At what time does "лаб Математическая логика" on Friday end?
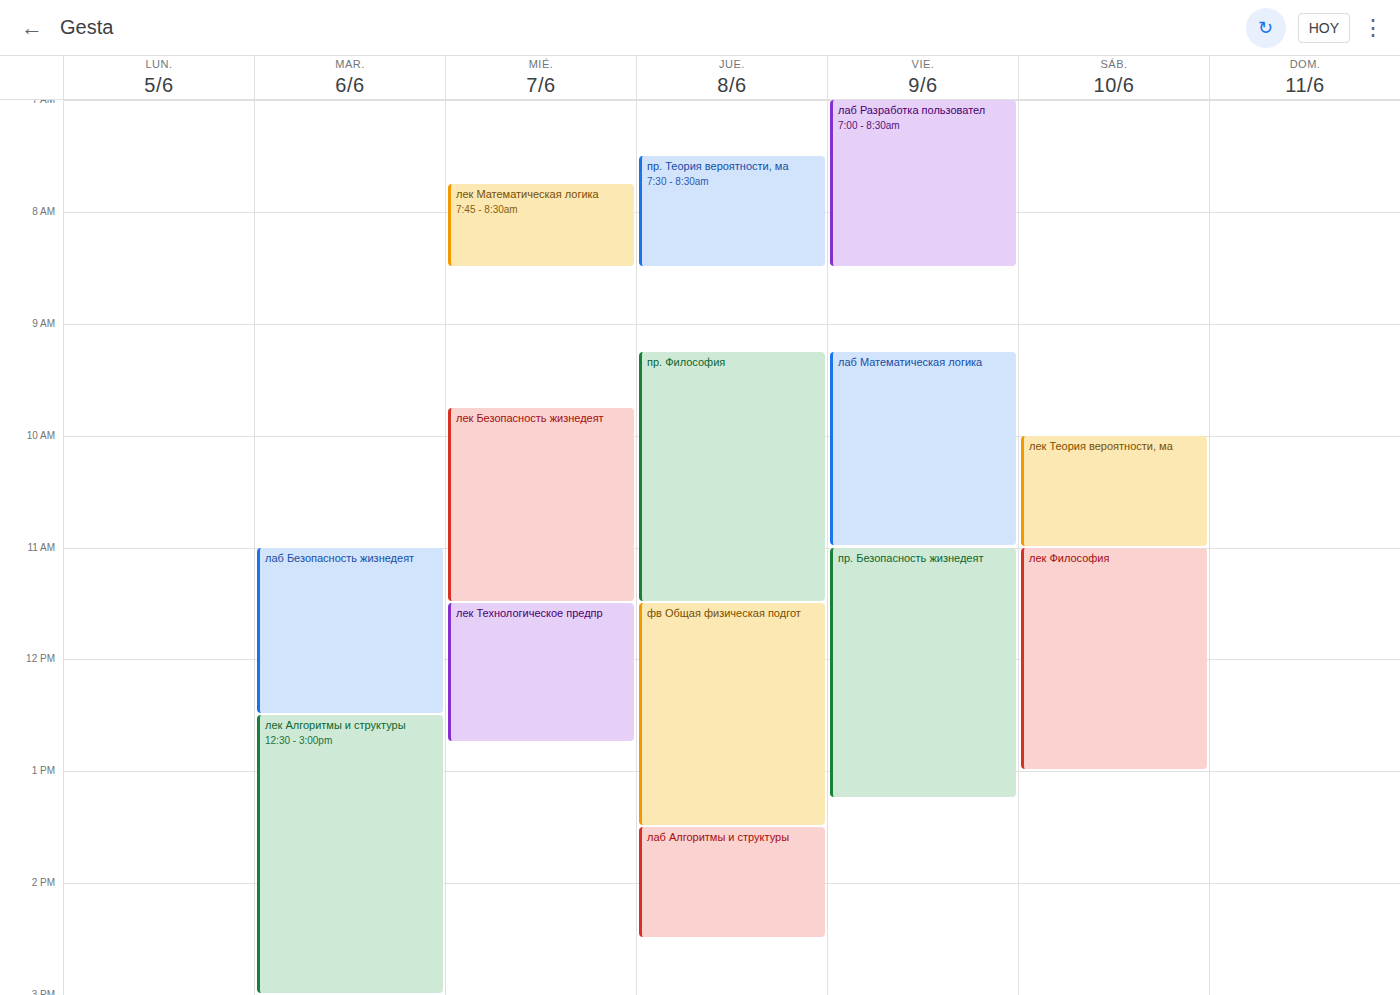
11:00